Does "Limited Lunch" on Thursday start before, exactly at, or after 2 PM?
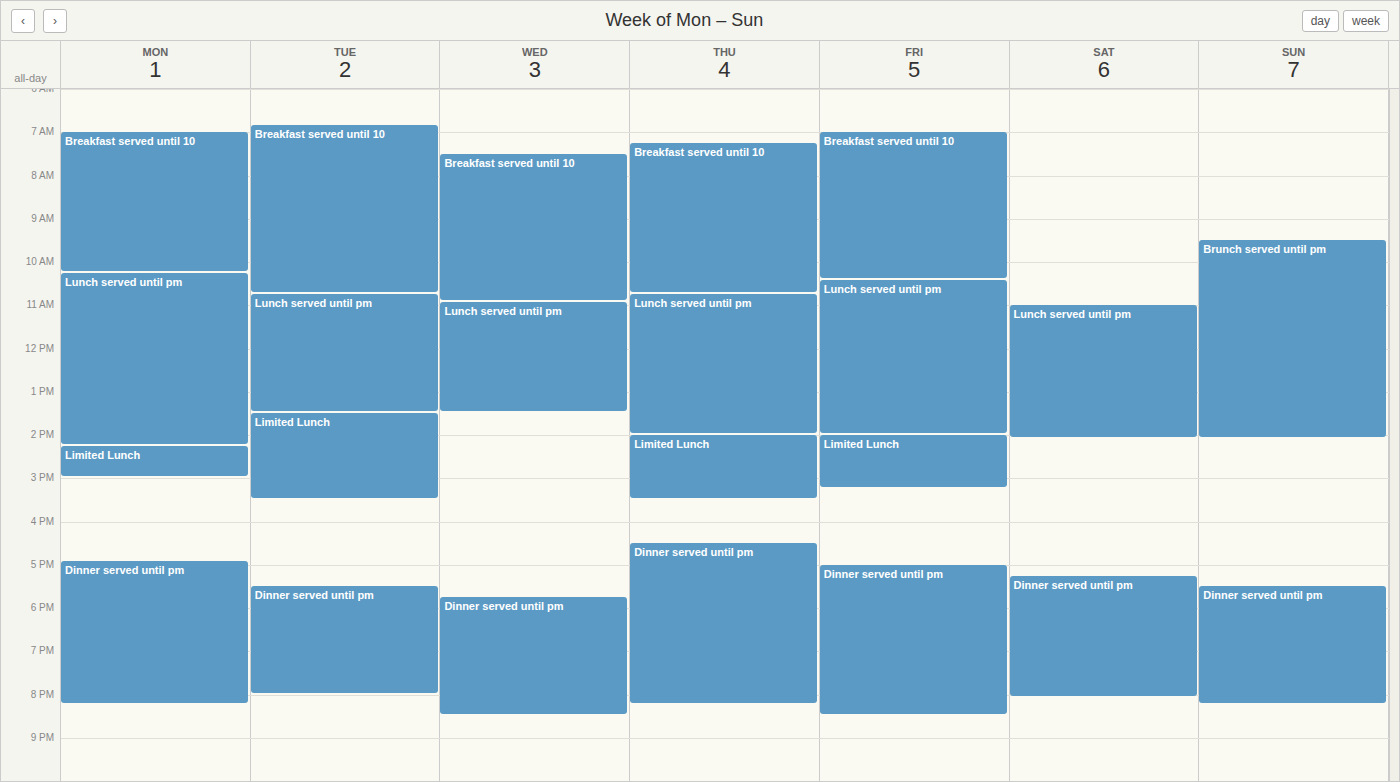
2:00 PM -- exactly at 2 PM, on the 2 PM line.